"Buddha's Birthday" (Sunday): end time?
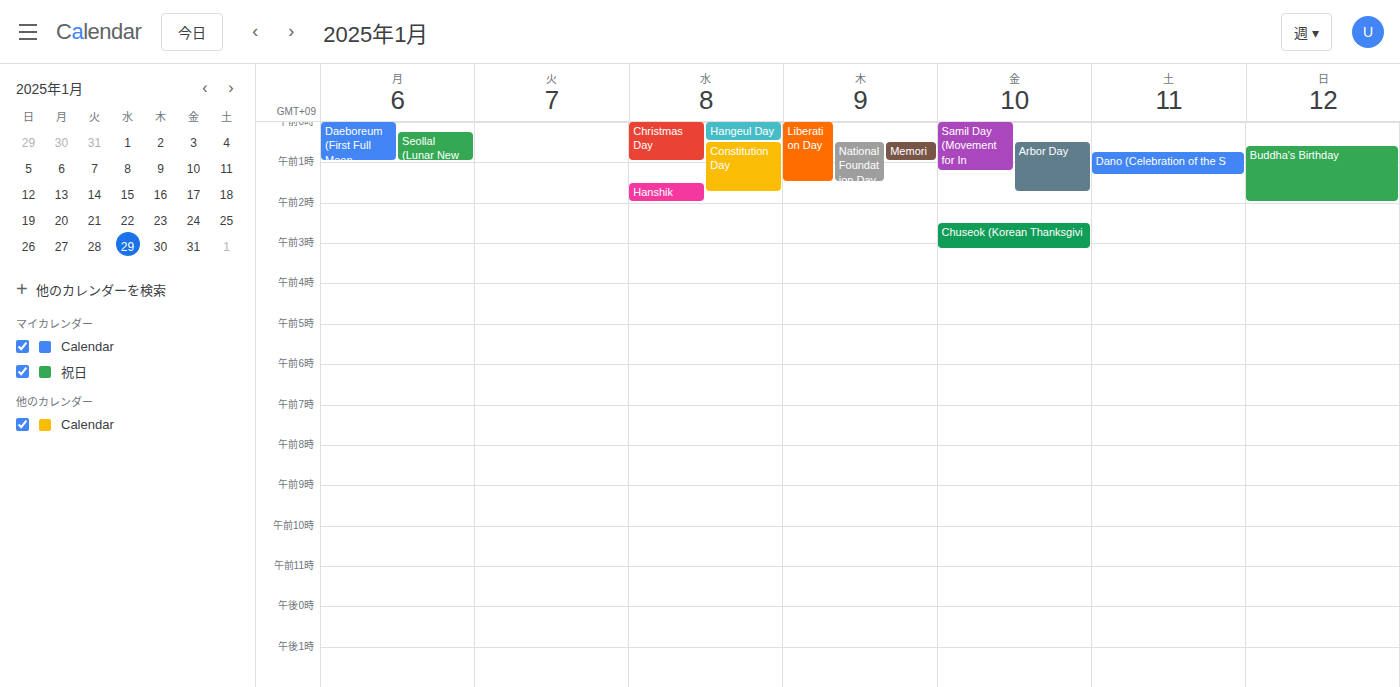
2:00 AM